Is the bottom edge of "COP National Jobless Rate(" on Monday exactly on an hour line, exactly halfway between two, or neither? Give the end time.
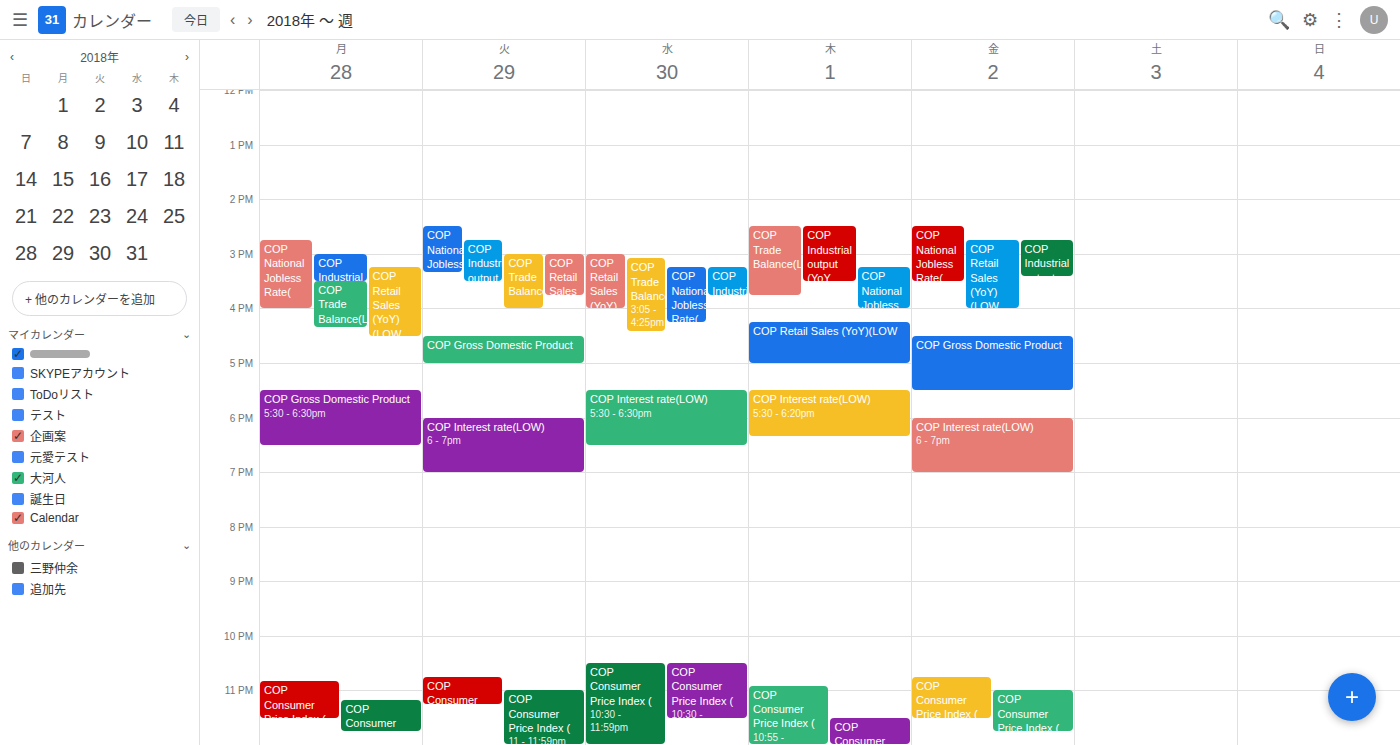
4:00 PM -- exactly on the 4 PM line.